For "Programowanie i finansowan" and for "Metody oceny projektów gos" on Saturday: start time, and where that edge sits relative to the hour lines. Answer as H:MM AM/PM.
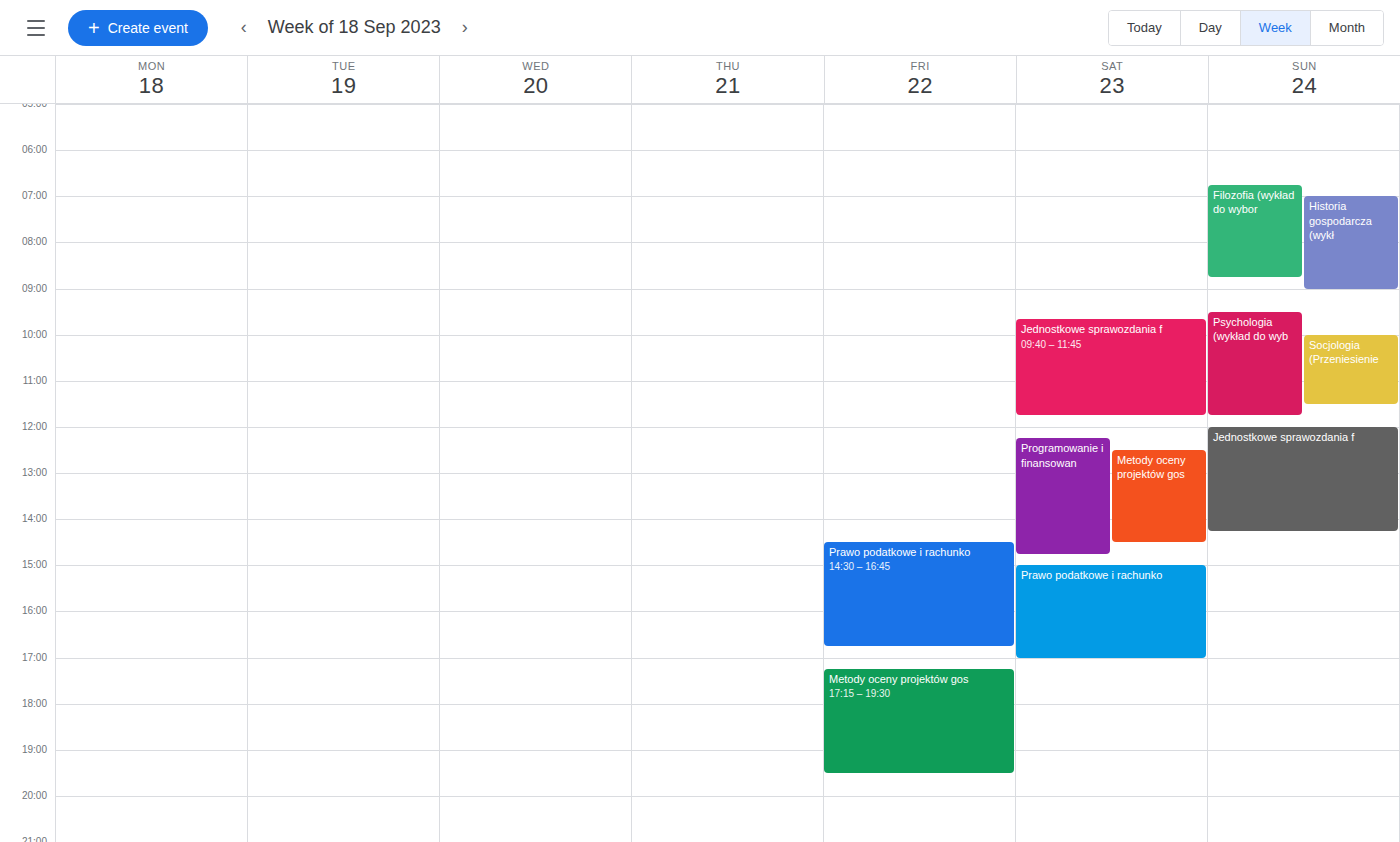
"Programowanie i finansowan": 12:15 PM, neither: a quarter of the way from the 12 PM line to the 1 PM line. "Metody oceny projektów gos": 12:30 PM, halfway between the 12 PM and 1 PM lines.